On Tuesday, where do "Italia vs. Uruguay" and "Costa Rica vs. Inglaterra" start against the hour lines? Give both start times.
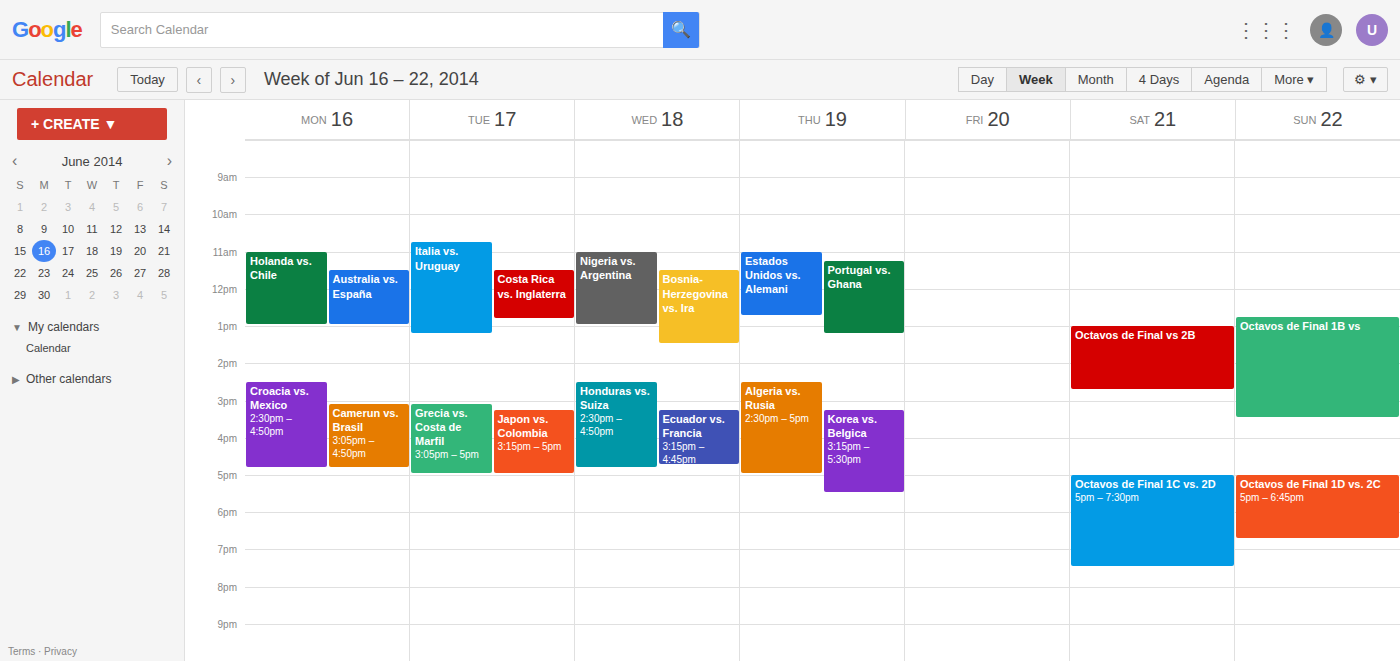
"Italia vs. Uruguay": 10:45 AM, neither: three quarters of the way from the 10 AM line to the 11 AM line. "Costa Rica vs. Inglaterra": 11:30 AM, halfway between the 11 AM and 12 PM lines.